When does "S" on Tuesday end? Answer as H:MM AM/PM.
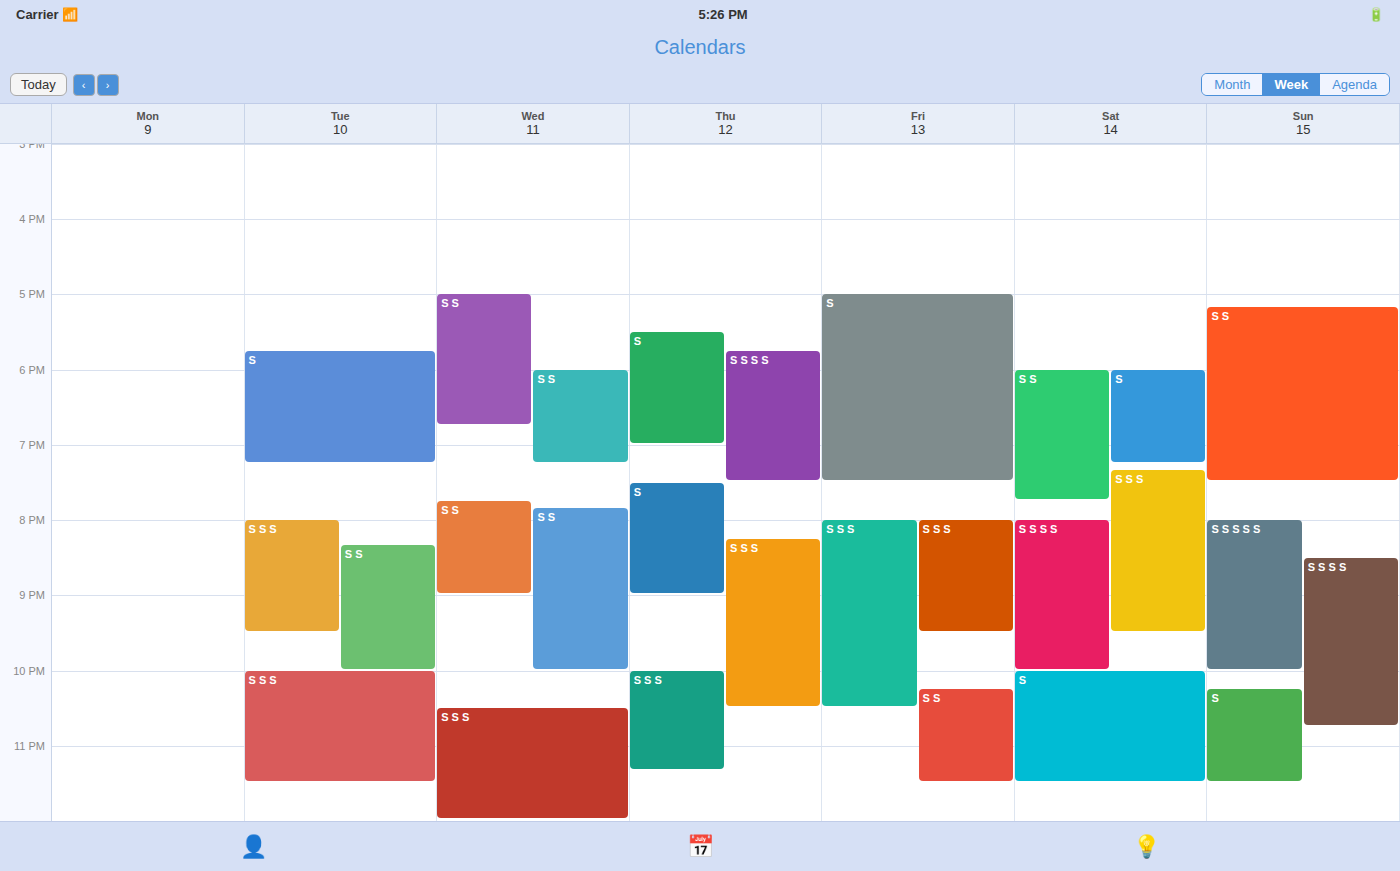
7:15 PM